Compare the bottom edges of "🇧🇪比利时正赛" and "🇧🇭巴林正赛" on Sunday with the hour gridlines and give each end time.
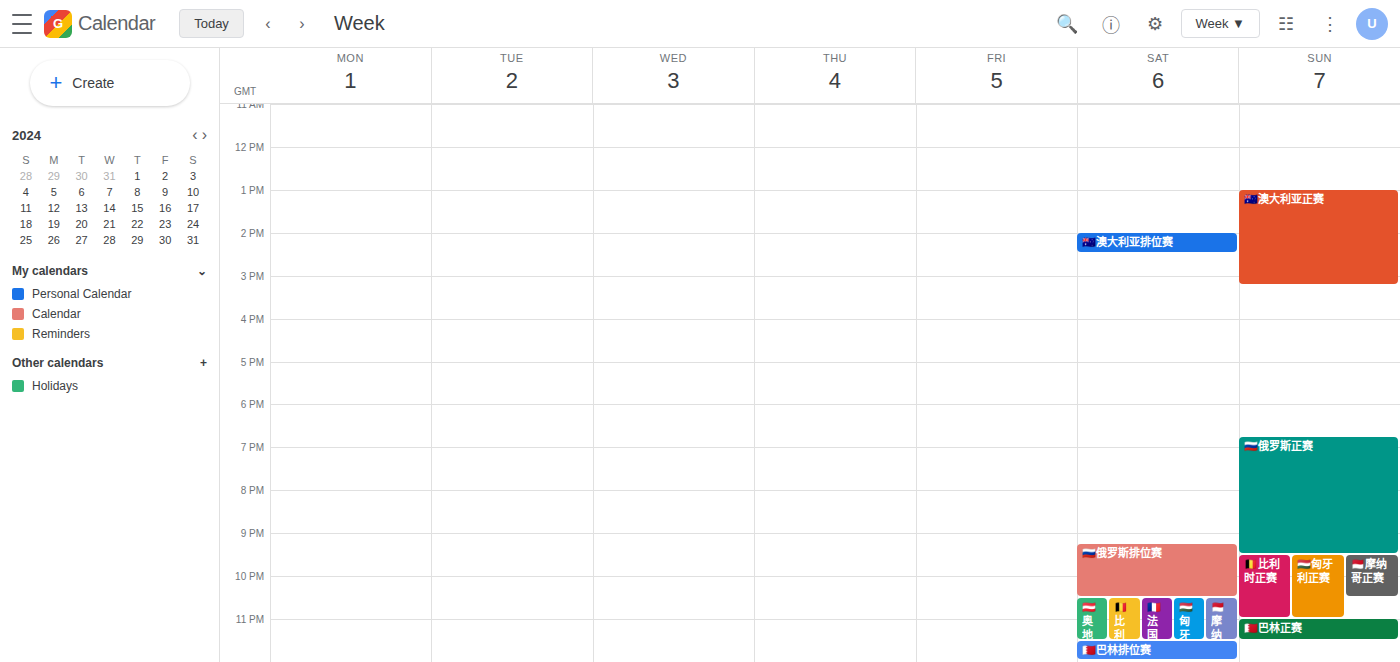
"🇧🇪比利时正赛": 23:00, exactly on the 23:00 line. "🇧🇭巴林正赛": 23:30, halfway between the 23:00 and 24:00 lines.